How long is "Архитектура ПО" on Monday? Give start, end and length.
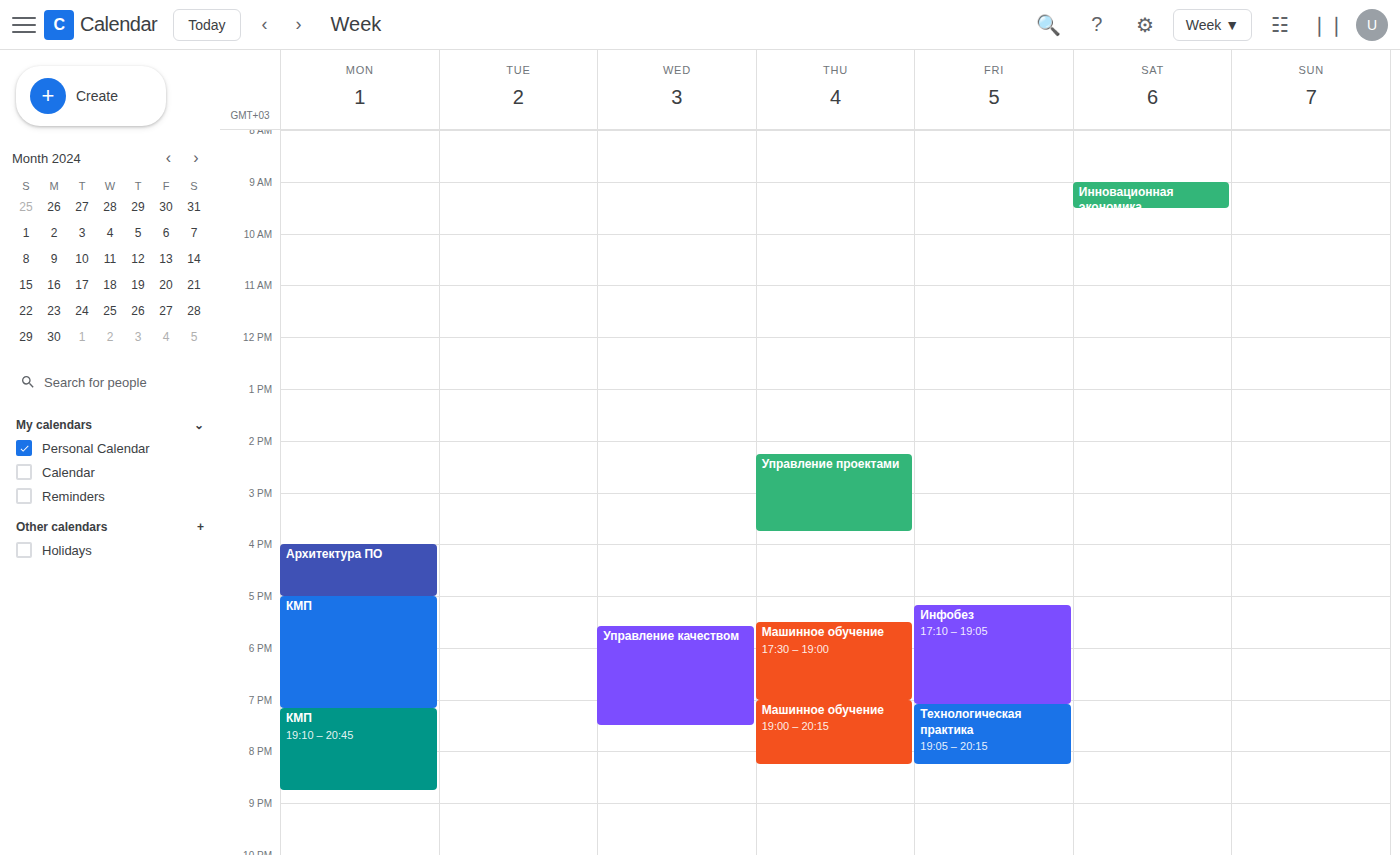
4:00 PM to 5:00 PM, 1 hour